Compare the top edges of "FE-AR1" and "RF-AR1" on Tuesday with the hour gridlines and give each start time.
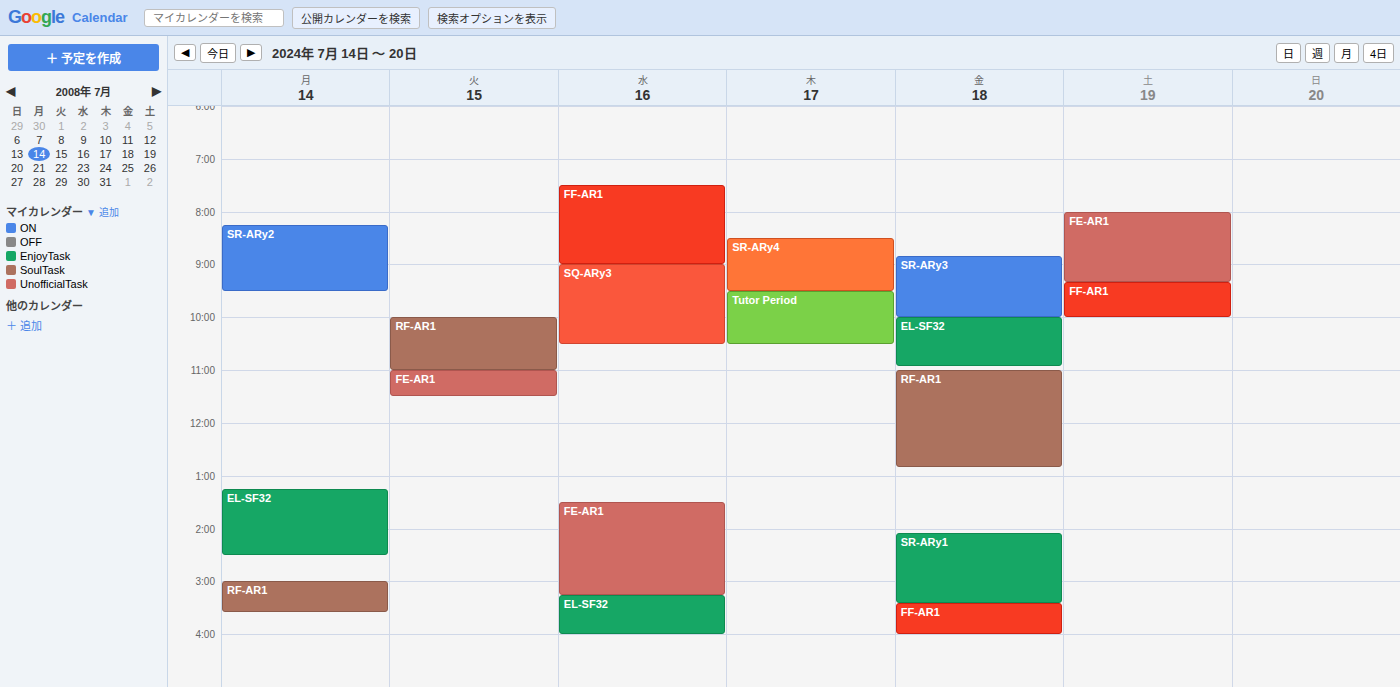
"FE-AR1": 11:00, exactly on the 11:00 line. "RF-AR1": 10:00, exactly on the 10:00 line.